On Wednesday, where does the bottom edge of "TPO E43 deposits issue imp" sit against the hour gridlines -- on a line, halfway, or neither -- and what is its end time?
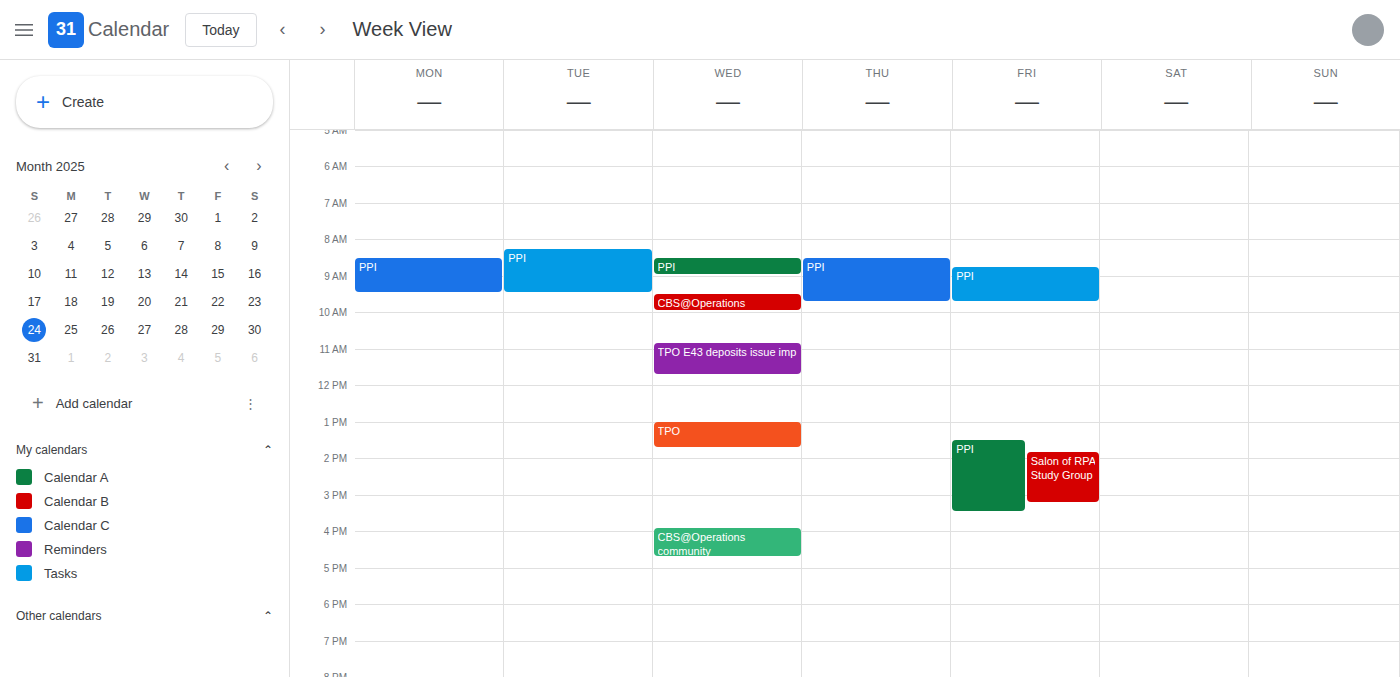
11:45 AM -- neither: three quarters of the way from the 11 AM line to the 12 PM line.